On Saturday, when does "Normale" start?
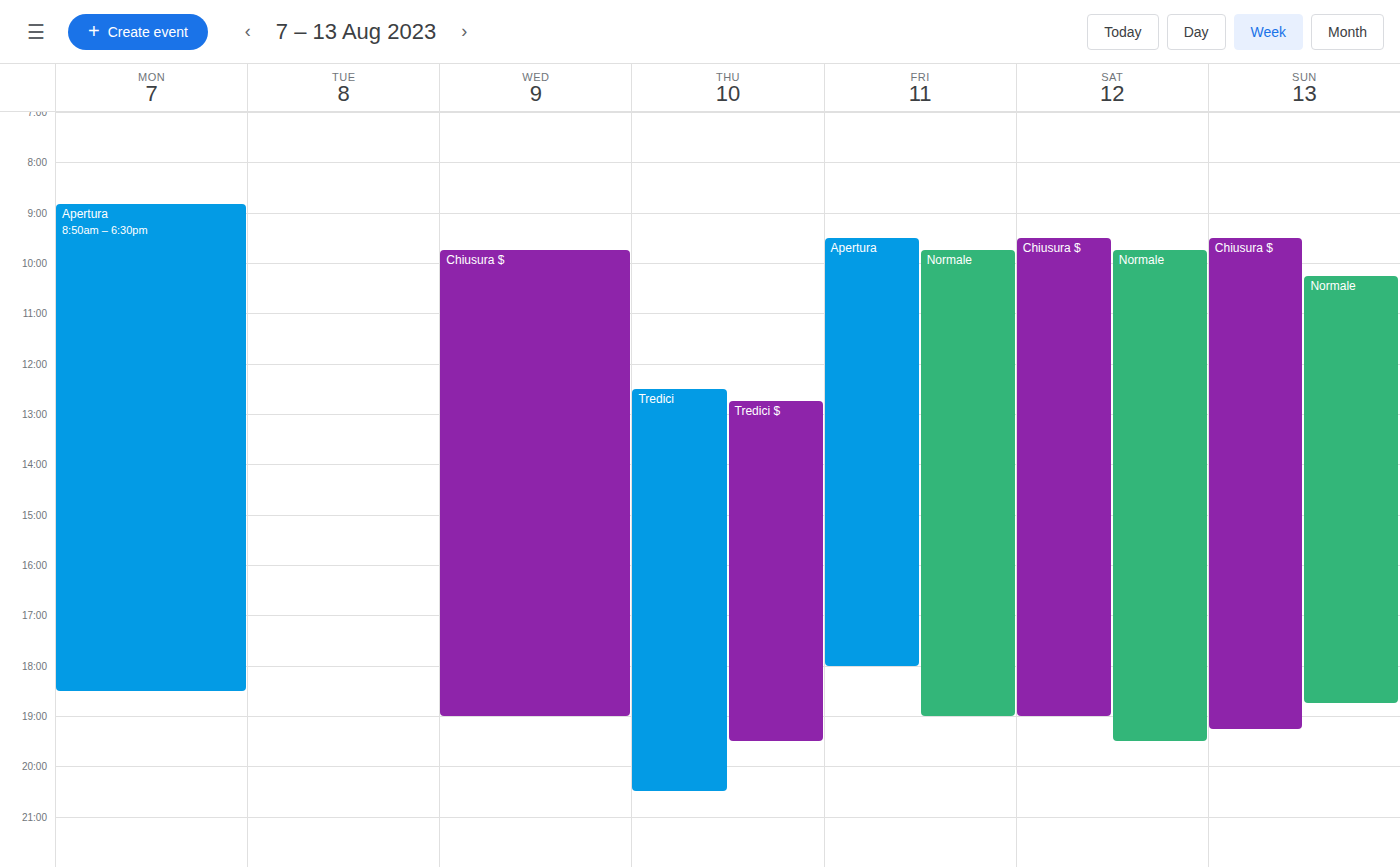
9:45 AM